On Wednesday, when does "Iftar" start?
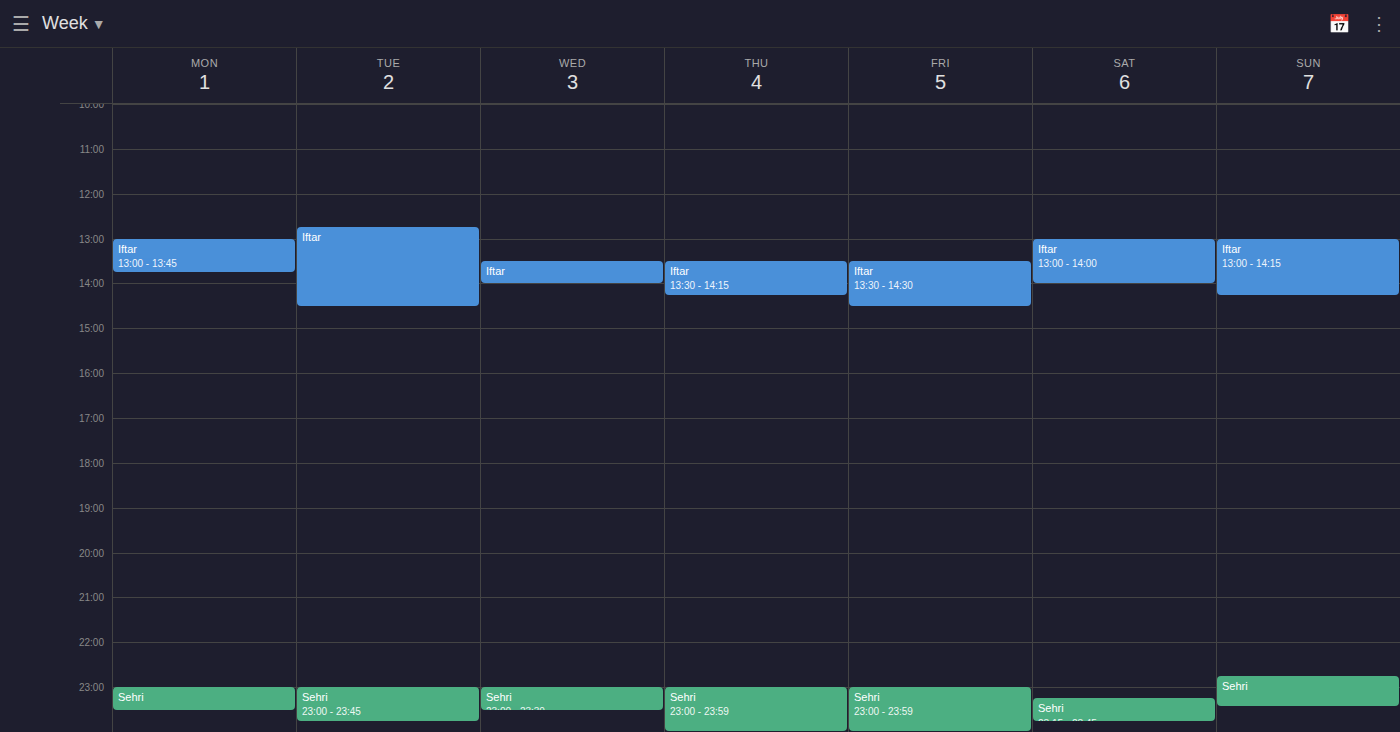
1:30 PM